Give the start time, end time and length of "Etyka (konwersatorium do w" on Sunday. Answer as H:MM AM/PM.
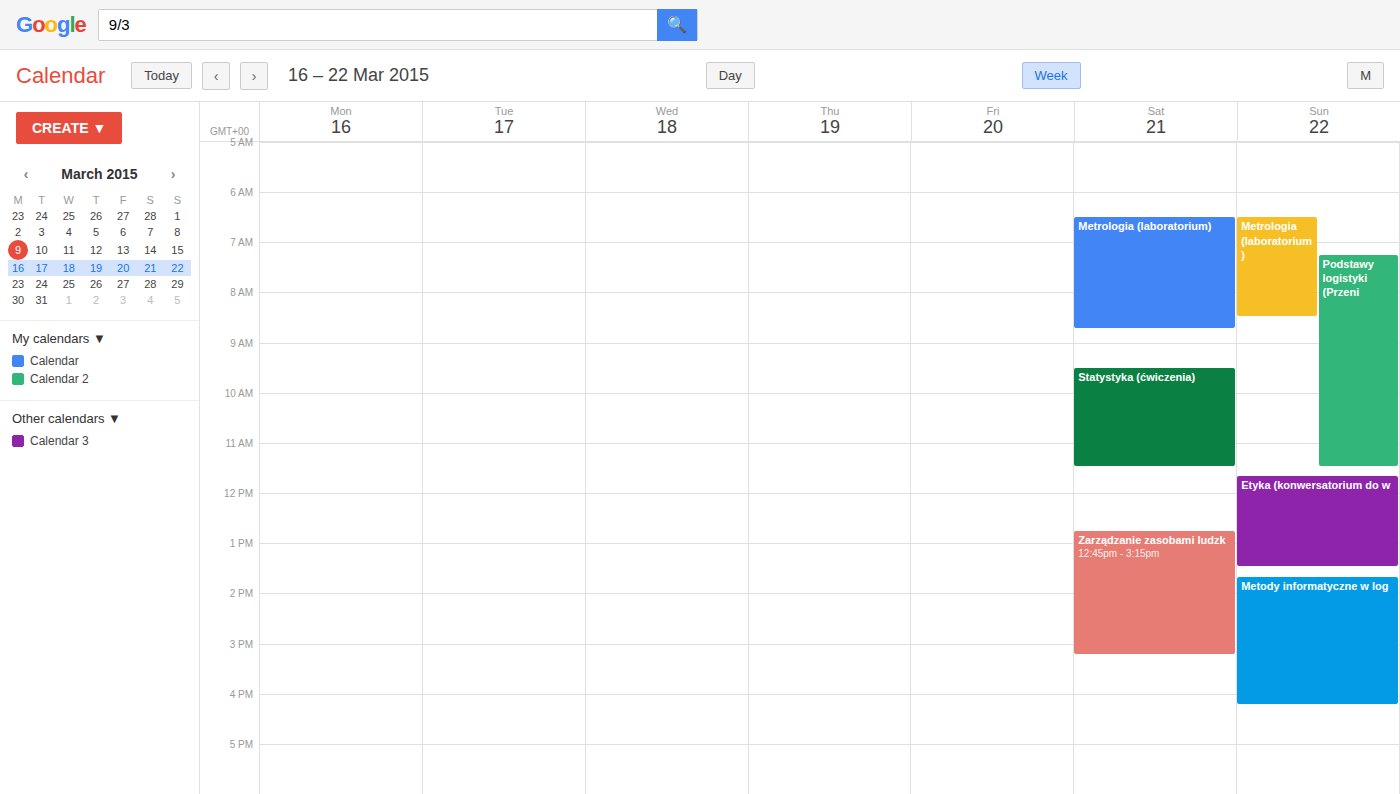
11:40 AM to 1:30 PM, 1 hour 50 minutes